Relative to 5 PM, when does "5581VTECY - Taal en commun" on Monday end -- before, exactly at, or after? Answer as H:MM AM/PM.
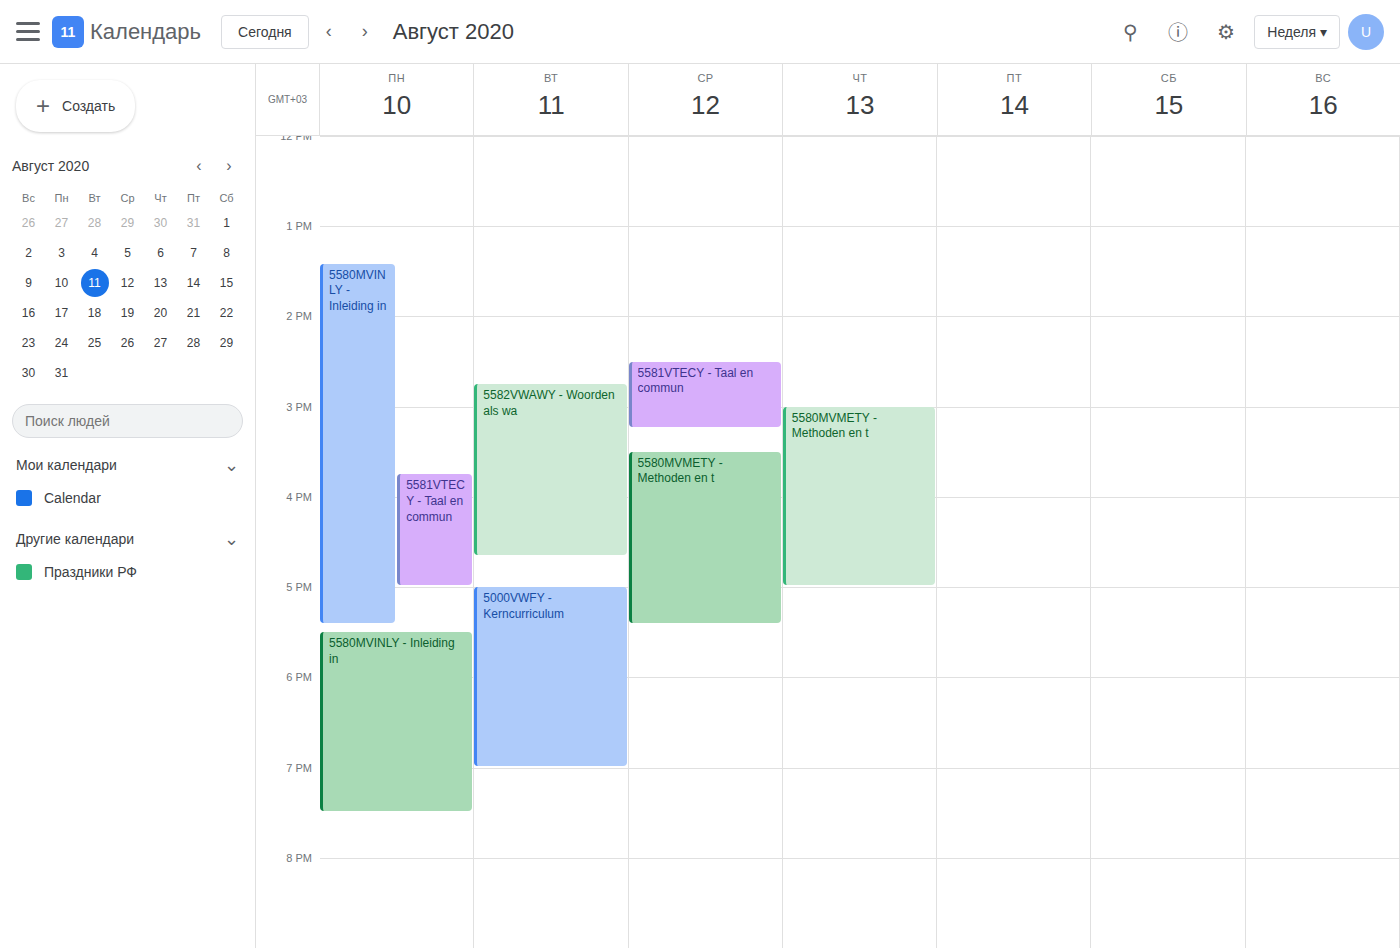
5:00 PM -- exactly at 5 PM, on the 5 PM line.